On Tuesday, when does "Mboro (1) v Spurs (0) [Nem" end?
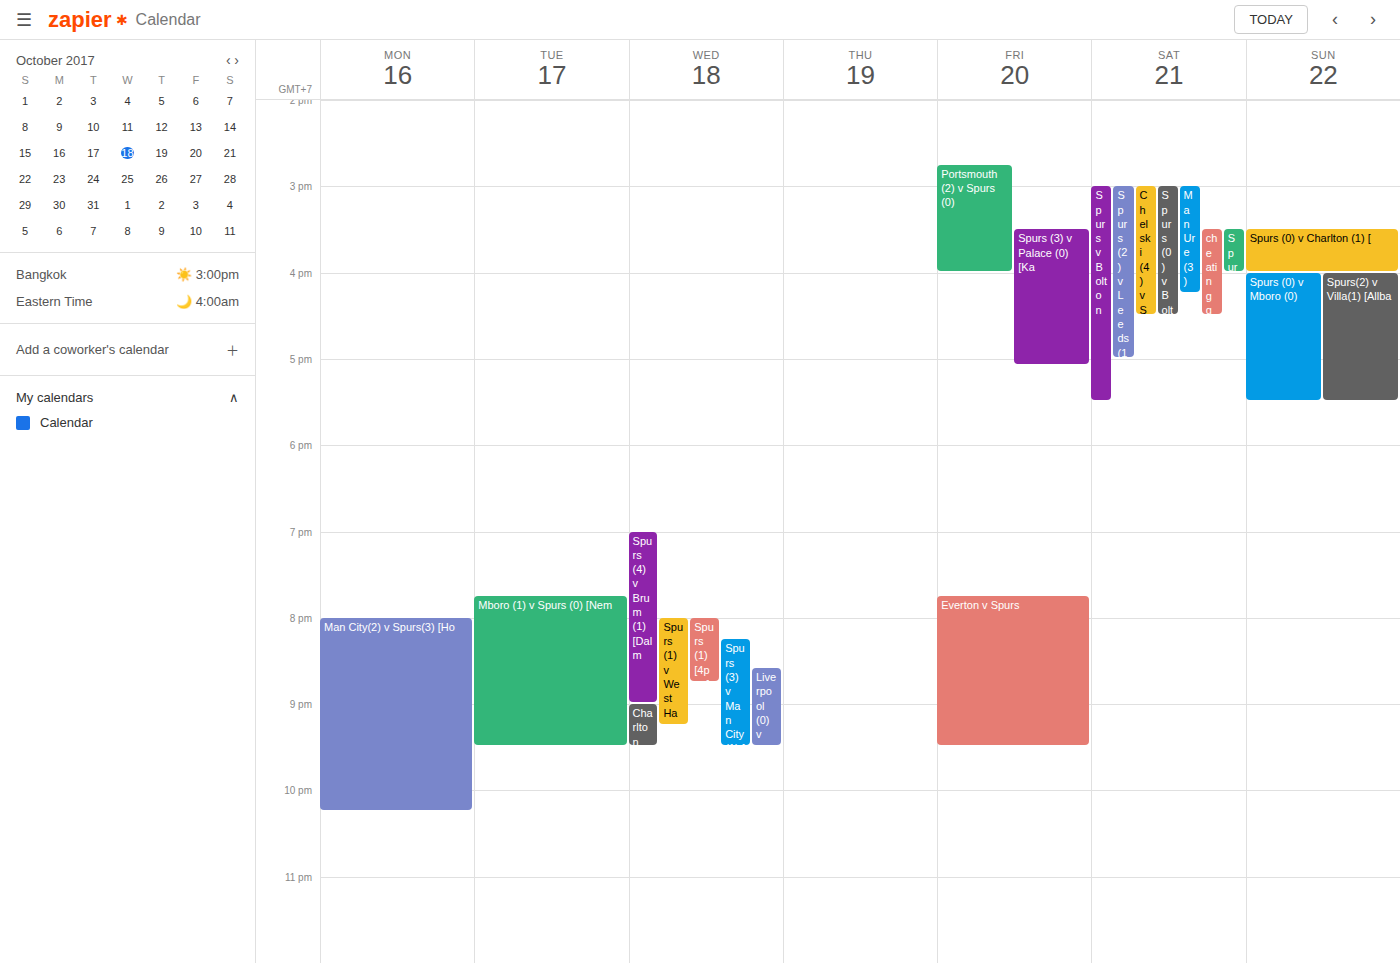
9:30 PM